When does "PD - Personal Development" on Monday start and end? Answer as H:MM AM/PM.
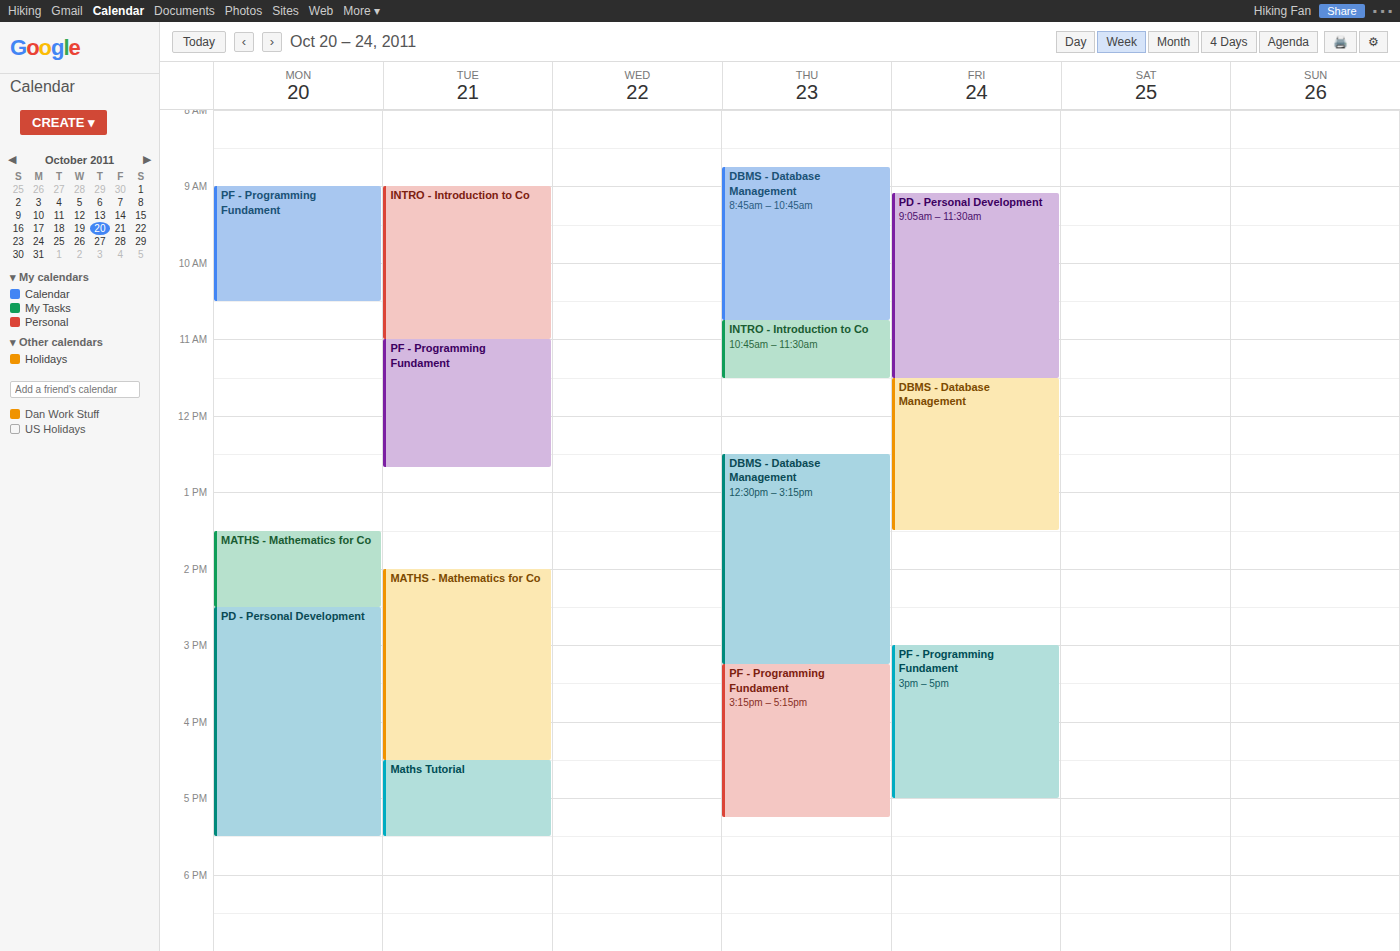
2:30 PM to 5:30 PM